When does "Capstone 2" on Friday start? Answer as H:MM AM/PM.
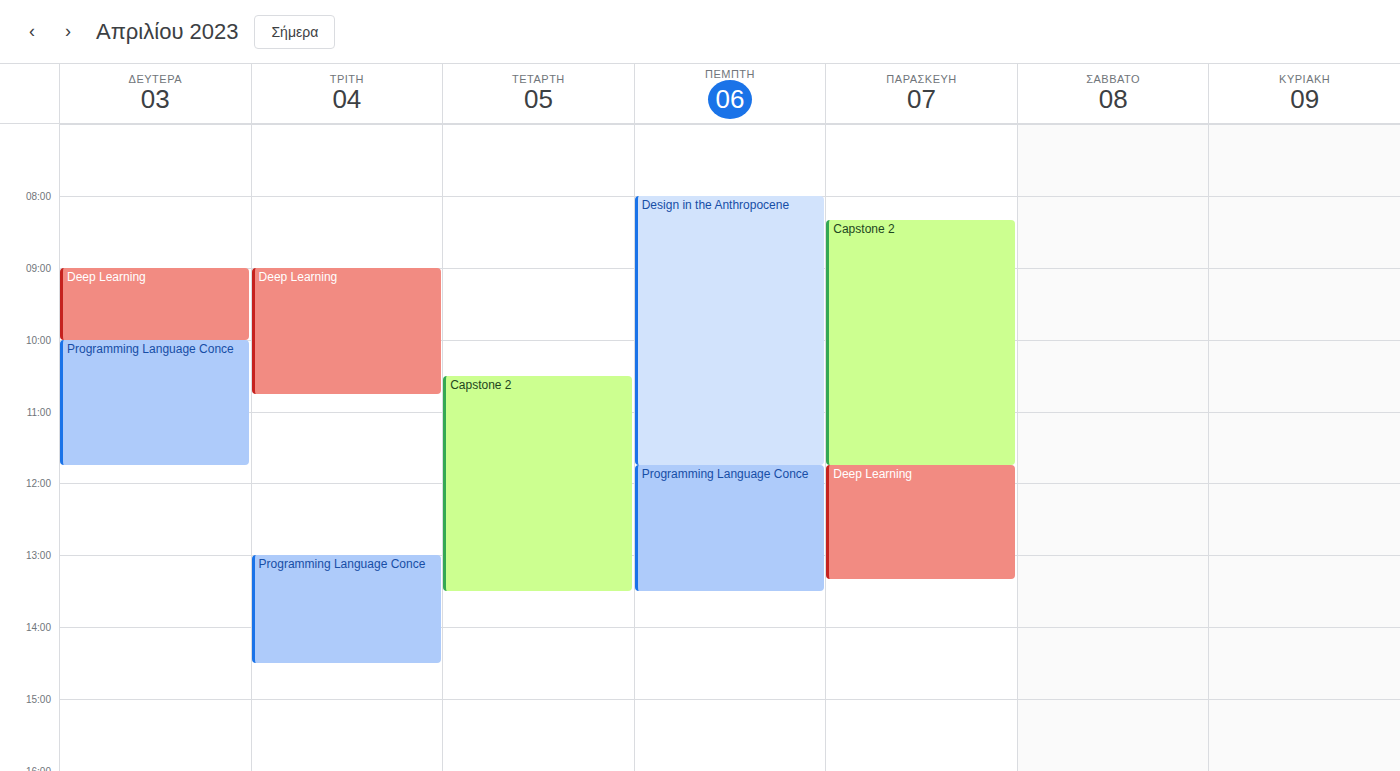
8:20 AM